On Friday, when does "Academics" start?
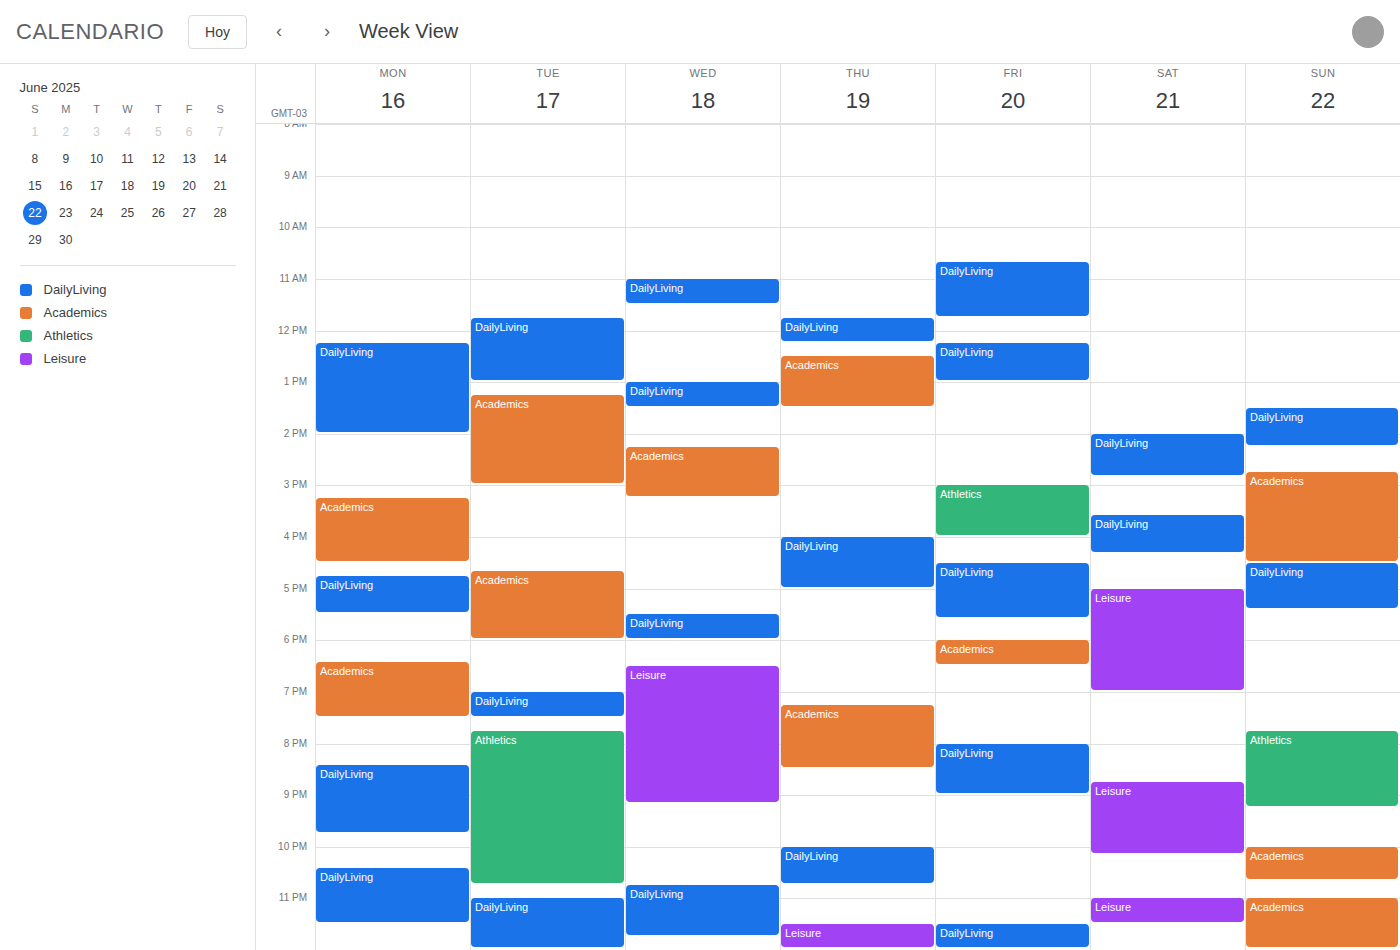
18:00